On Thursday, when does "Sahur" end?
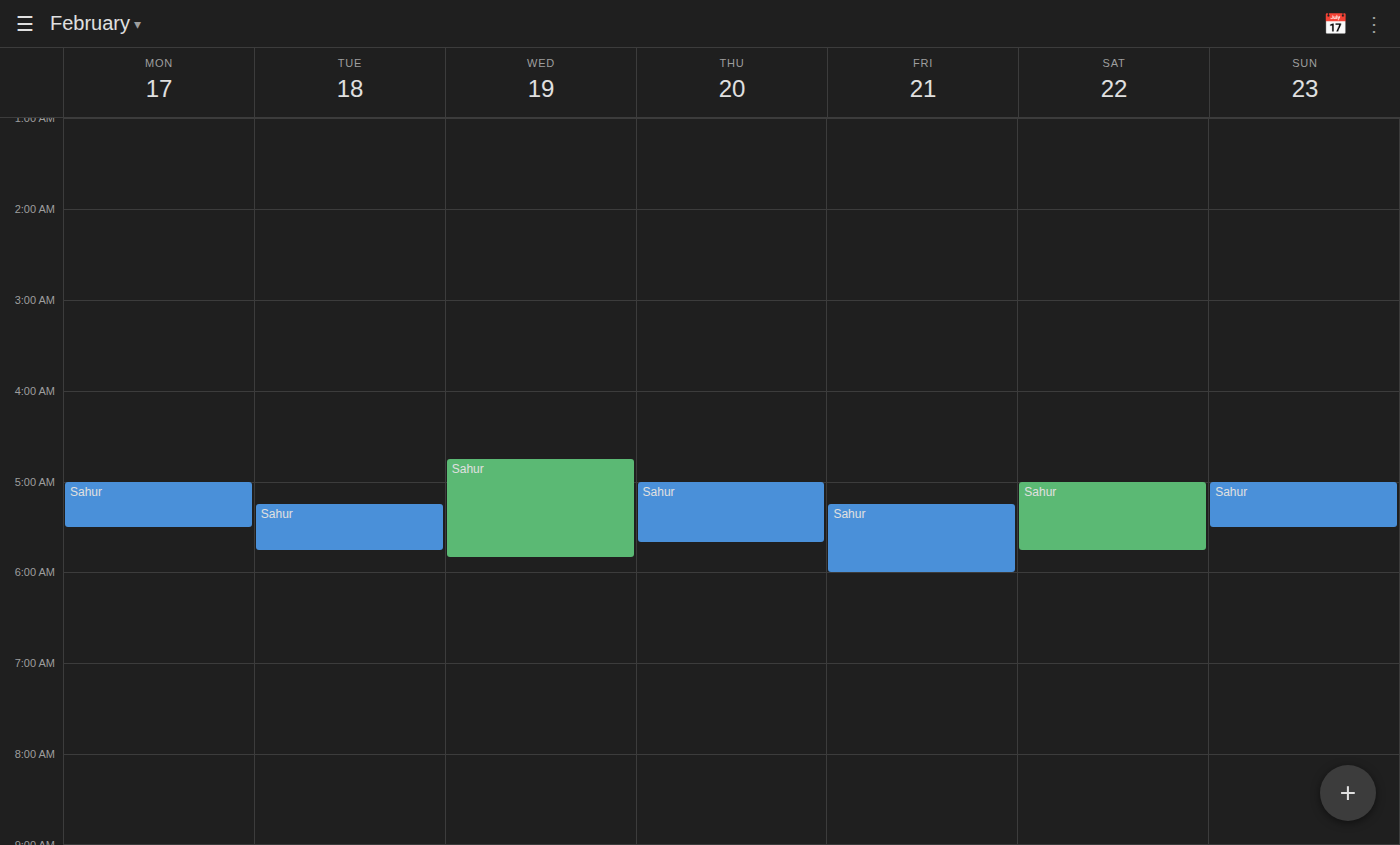
5:40 AM